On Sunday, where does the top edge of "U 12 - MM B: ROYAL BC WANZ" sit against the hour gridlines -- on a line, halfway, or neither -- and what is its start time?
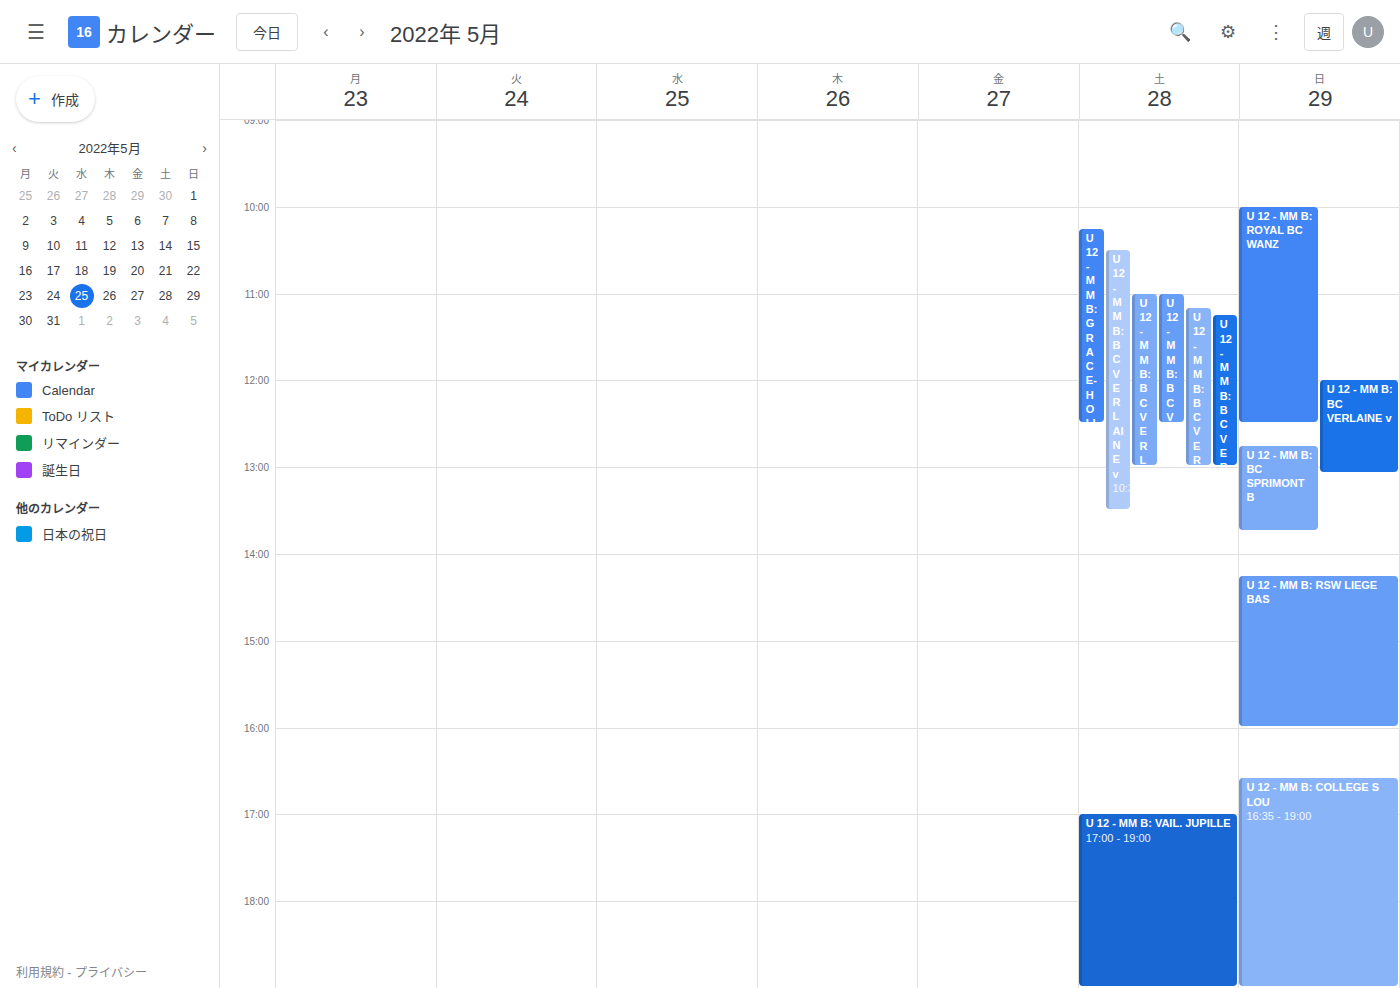
10:00 -- exactly on the 10:00 line.